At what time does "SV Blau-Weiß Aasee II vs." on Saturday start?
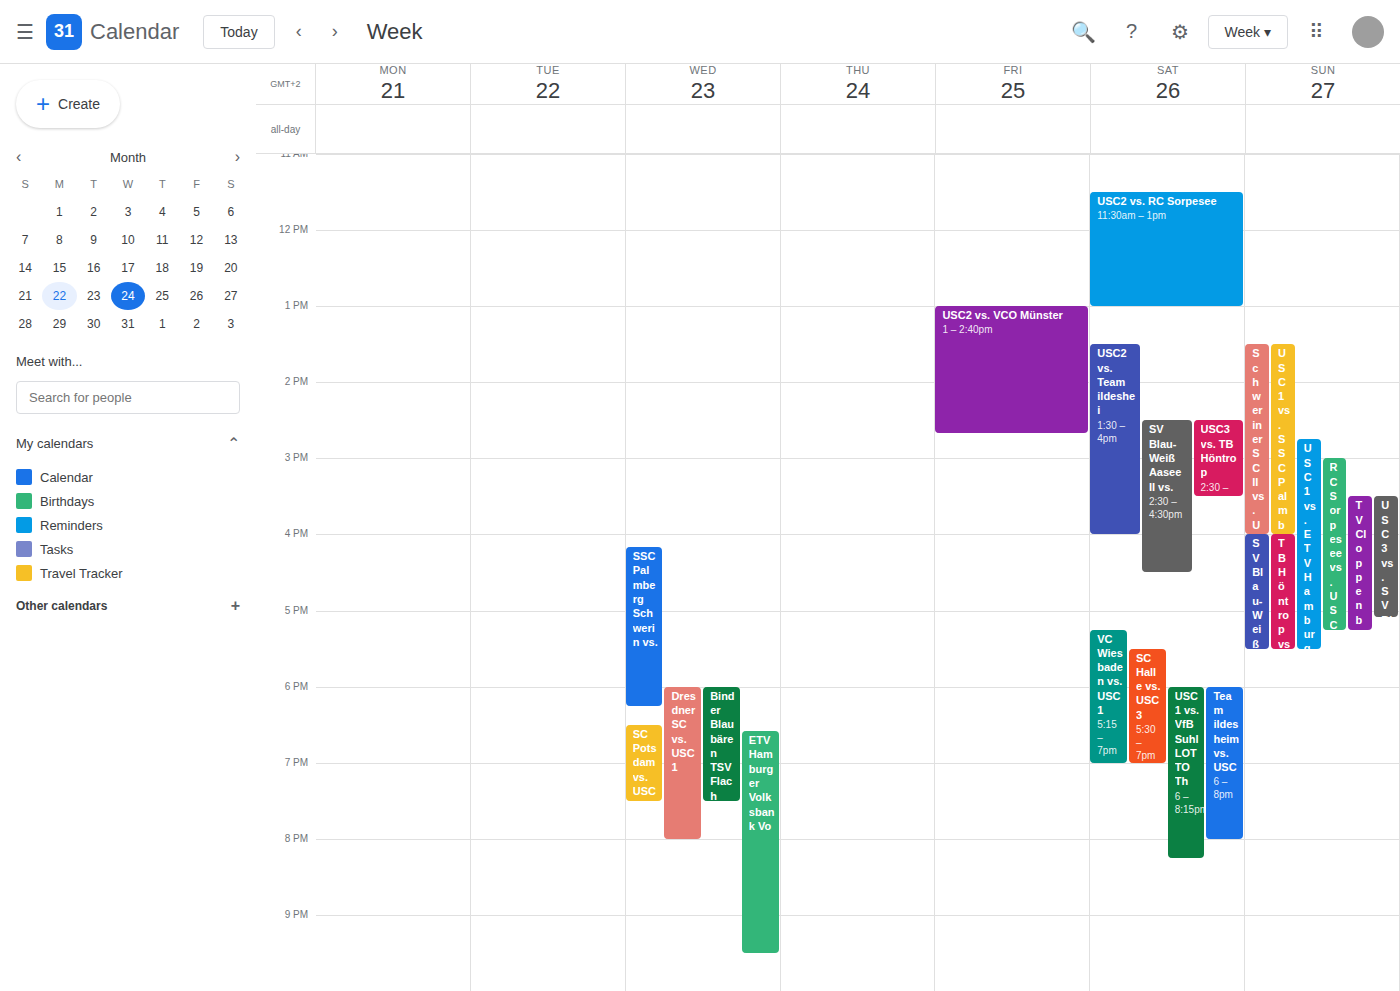
2:30 PM